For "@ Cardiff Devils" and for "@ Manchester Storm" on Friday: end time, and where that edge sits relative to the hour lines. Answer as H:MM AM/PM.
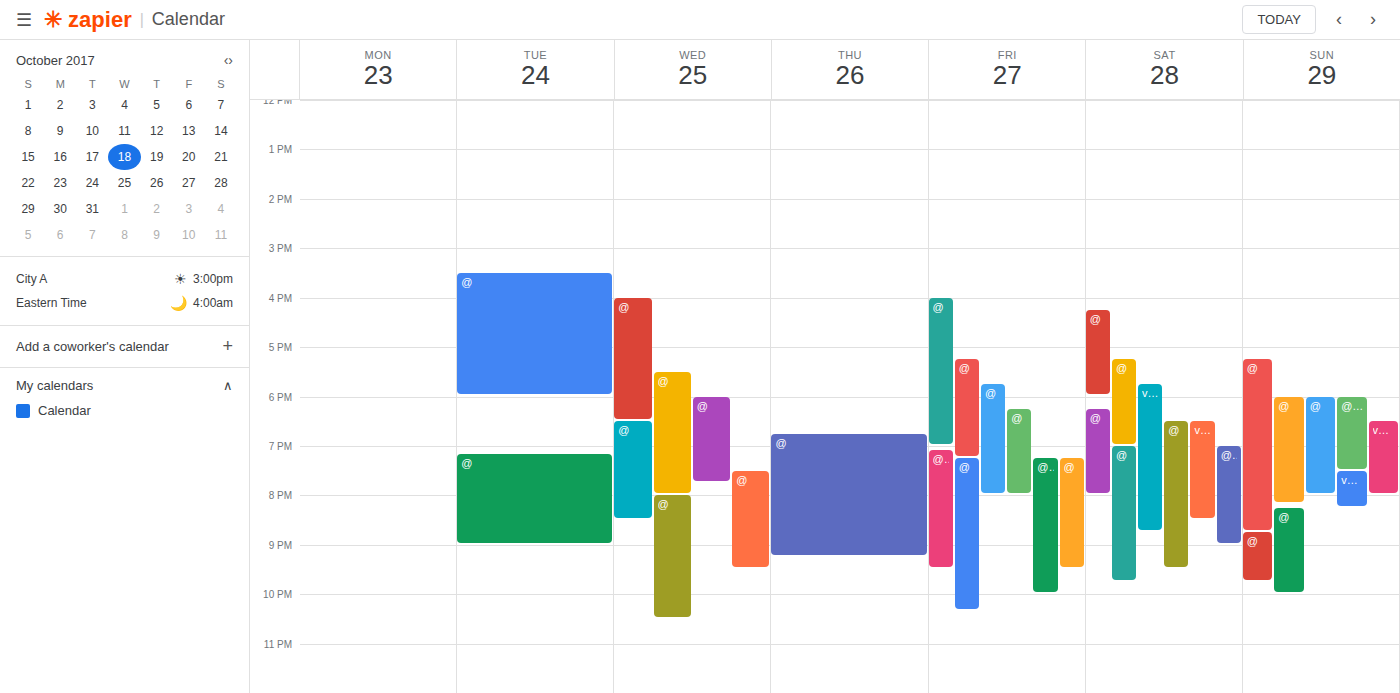
"@ Cardiff Devils": 9:30 PM, halfway between the 9 PM and 10 PM lines. "@ Manchester Storm": 10:00 PM, exactly on the 10 PM line.